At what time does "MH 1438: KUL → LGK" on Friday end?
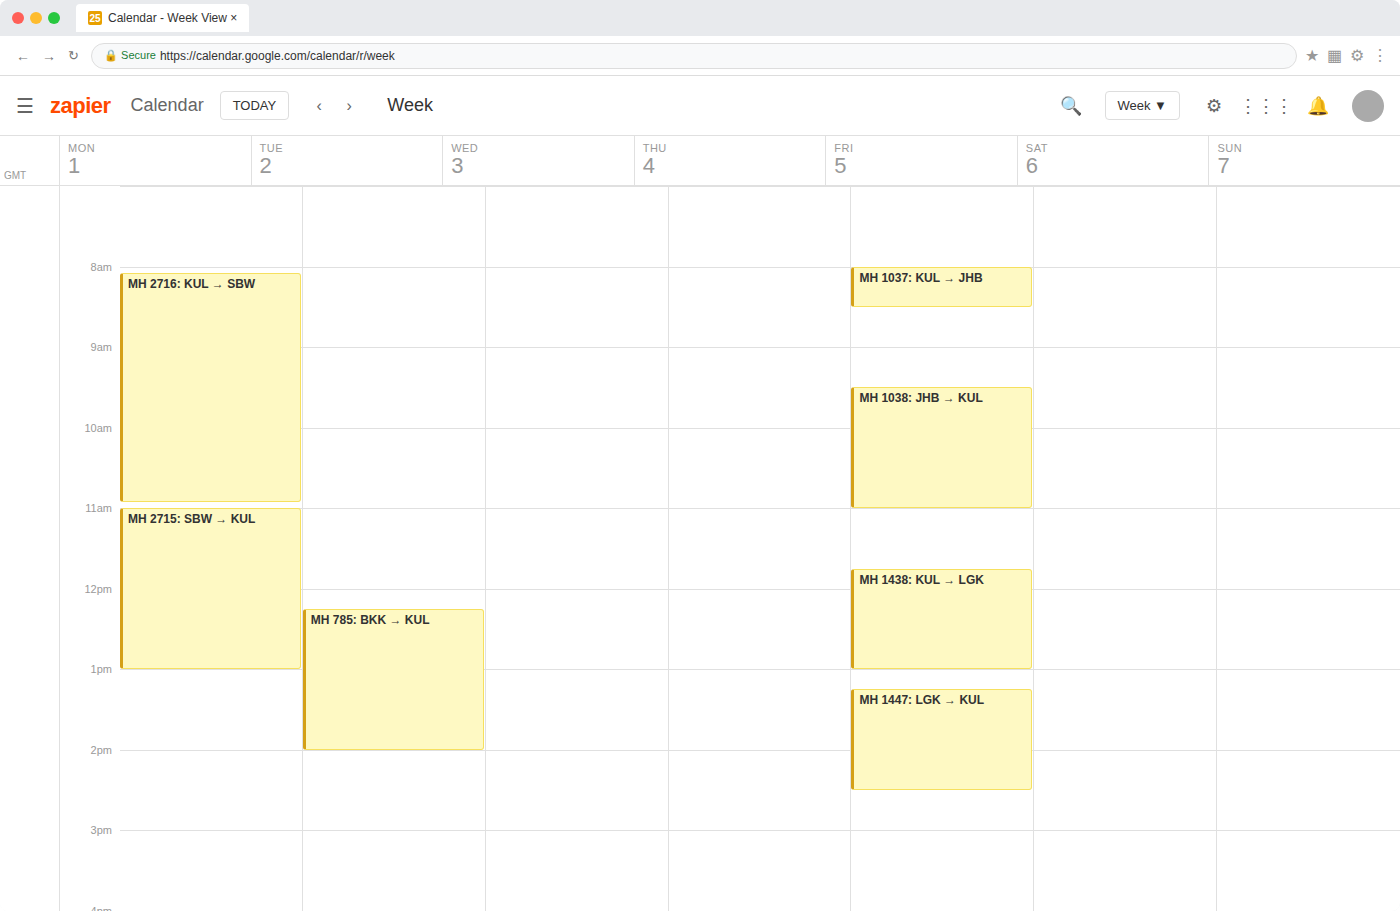
1:00 PM